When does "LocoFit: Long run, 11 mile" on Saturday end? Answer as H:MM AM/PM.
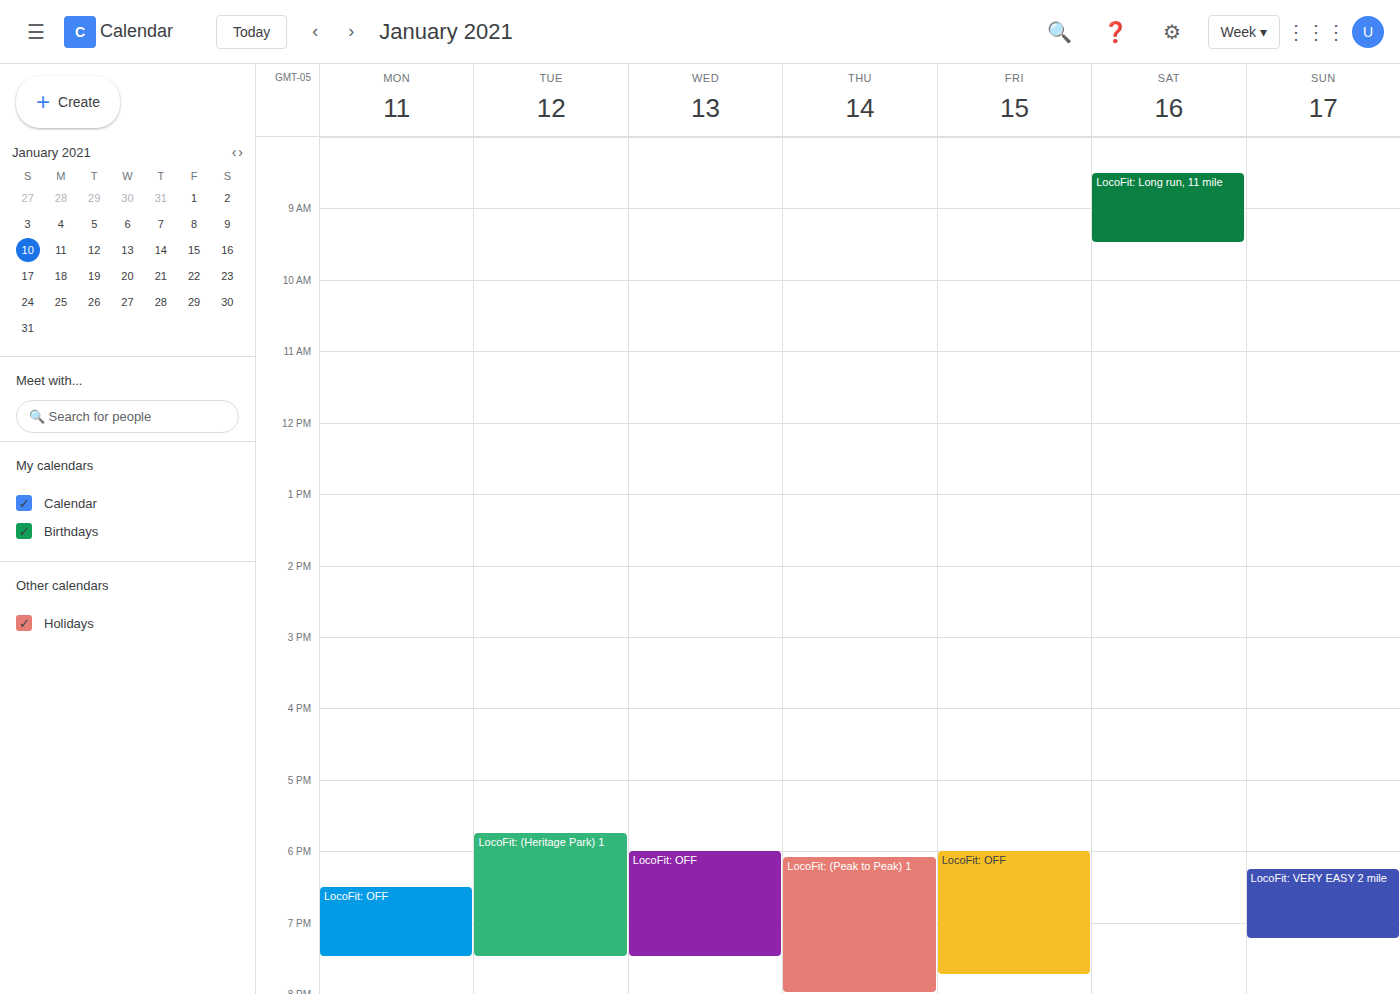
9:30 AM